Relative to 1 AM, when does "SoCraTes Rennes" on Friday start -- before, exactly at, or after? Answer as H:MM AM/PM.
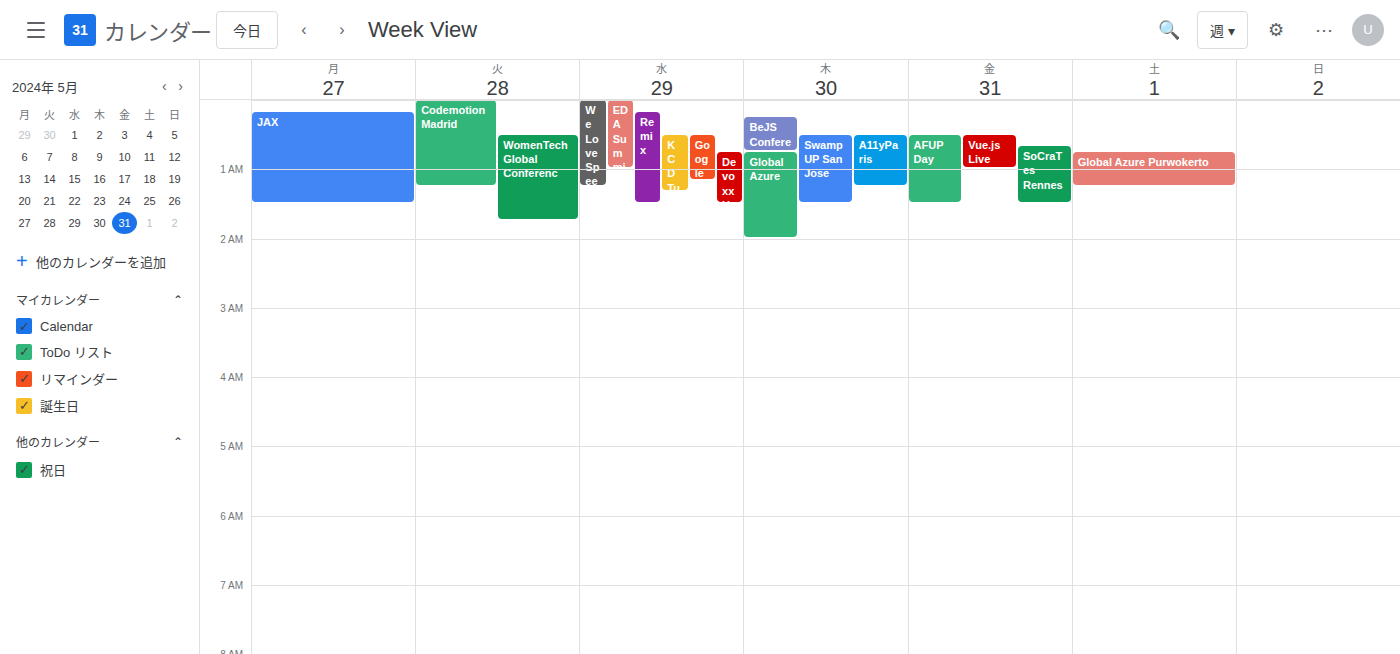
12:40 AM -- before 1 AM, 20 minutes above the 1 AM line.